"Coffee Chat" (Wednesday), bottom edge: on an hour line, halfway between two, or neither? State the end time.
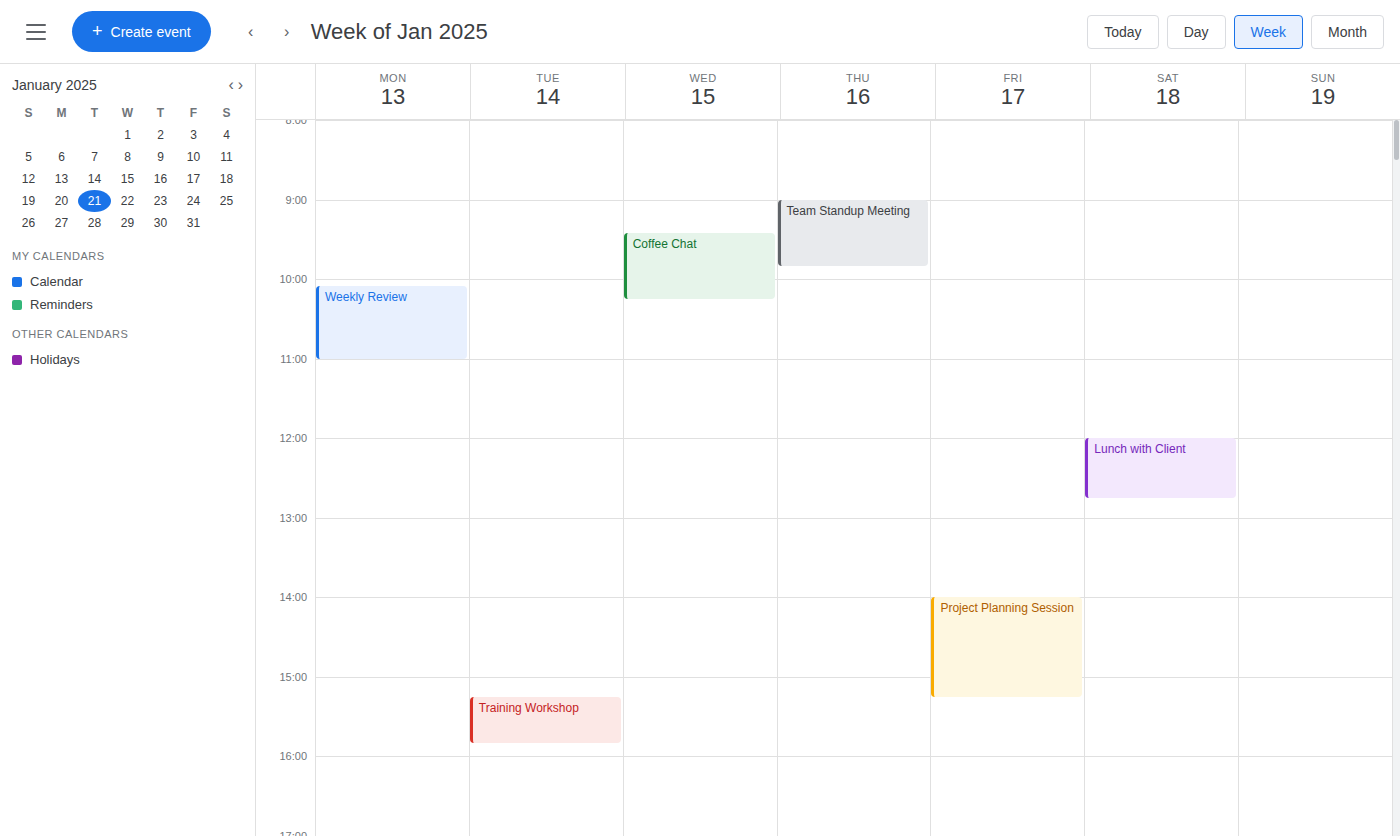
10:15 -- neither: a quarter of the way from the 10:00 line to the 11:00 line.